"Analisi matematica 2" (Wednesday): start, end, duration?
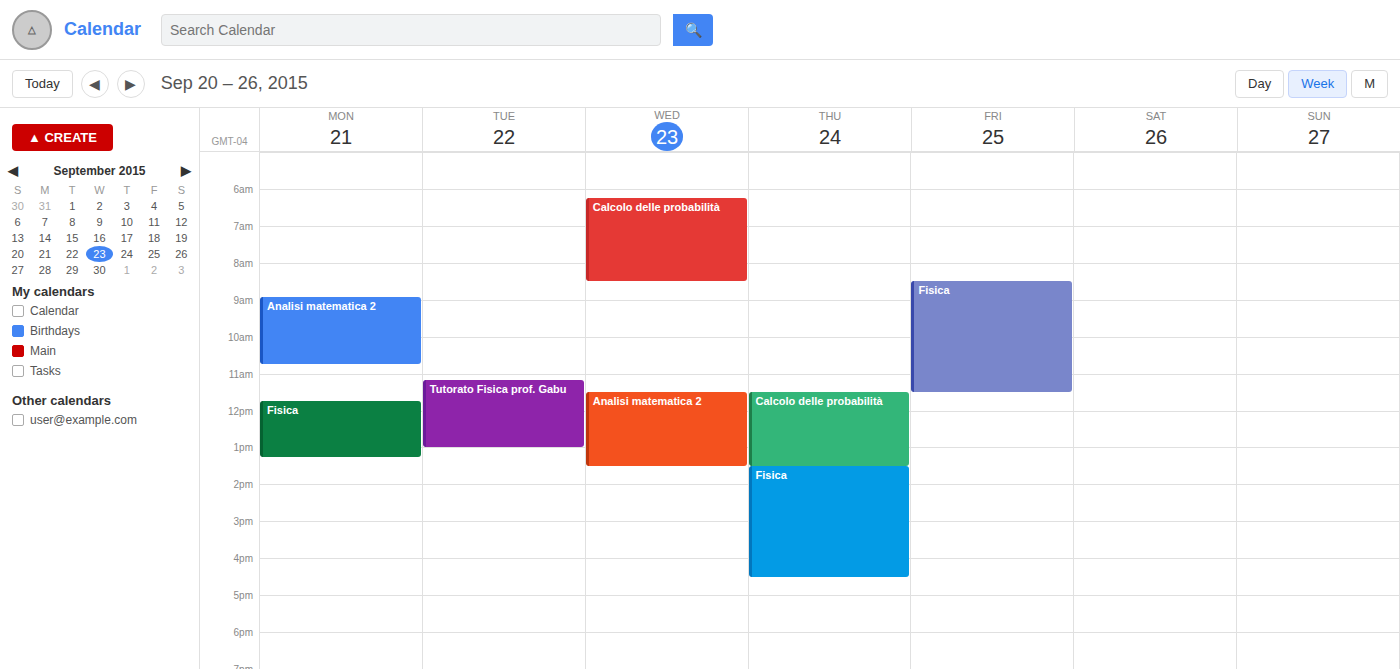
11:30 AM to 1:30 PM, 2 hours